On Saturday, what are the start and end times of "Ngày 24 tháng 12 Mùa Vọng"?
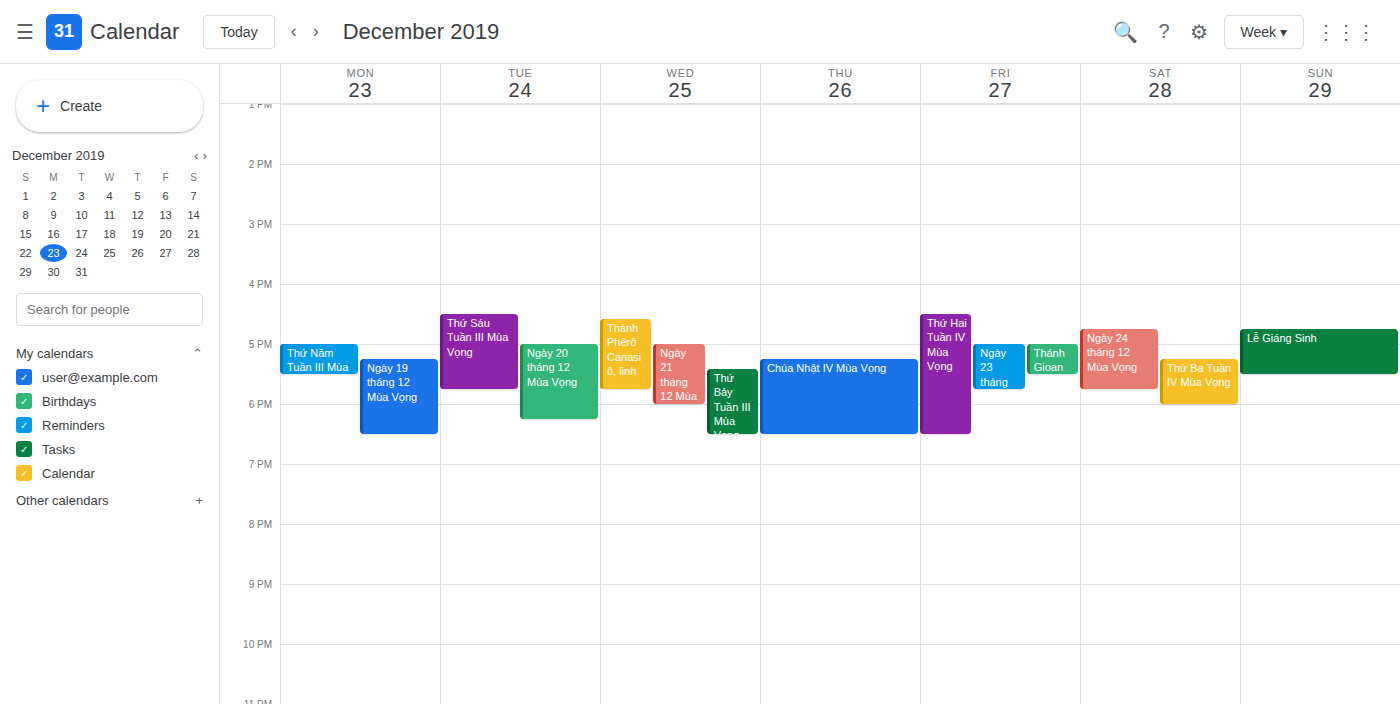
4:45 PM to 5:45 PM